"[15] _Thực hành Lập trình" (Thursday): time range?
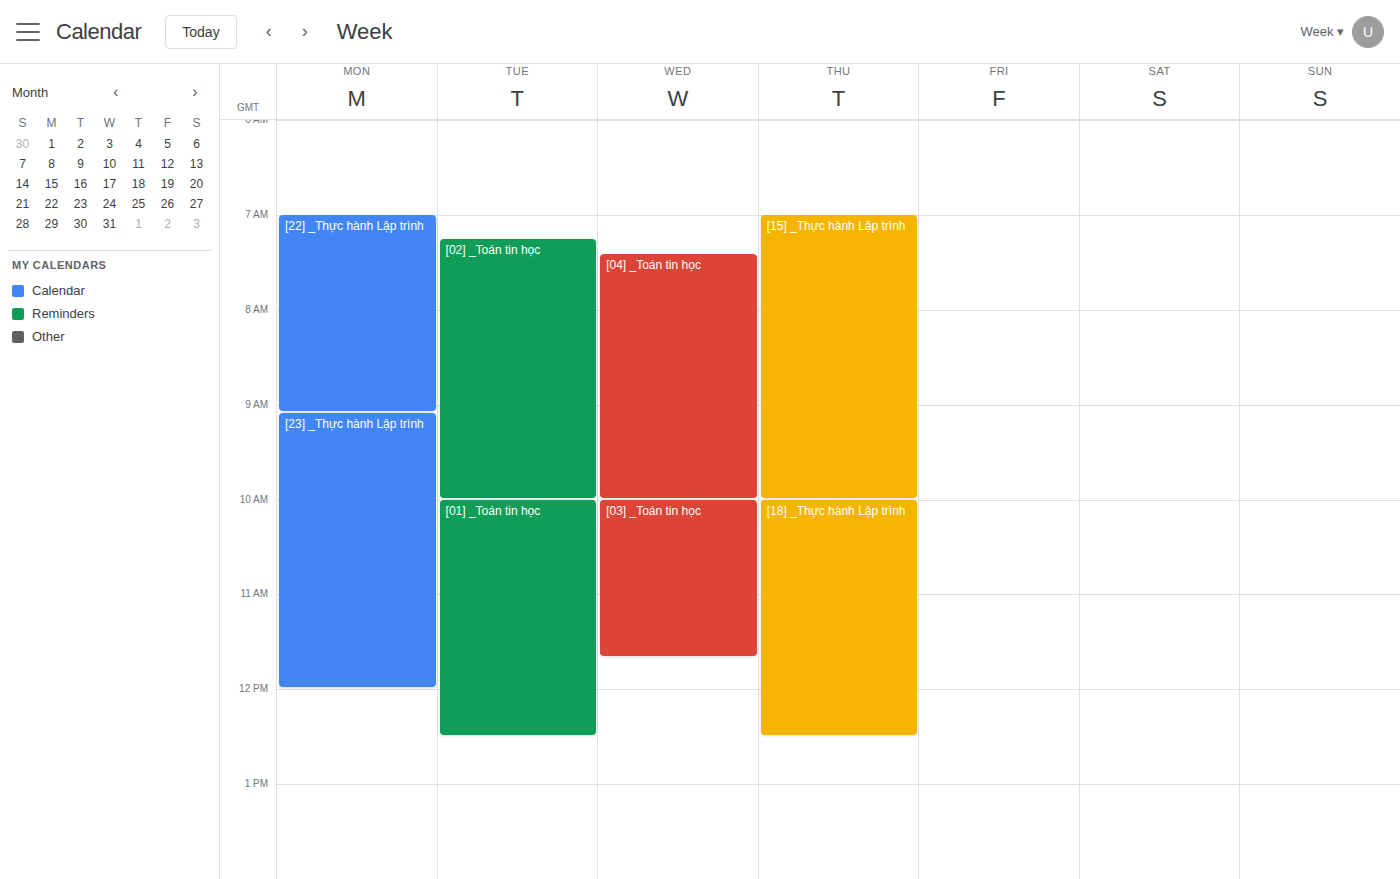
7:00 AM to 10:00 AM